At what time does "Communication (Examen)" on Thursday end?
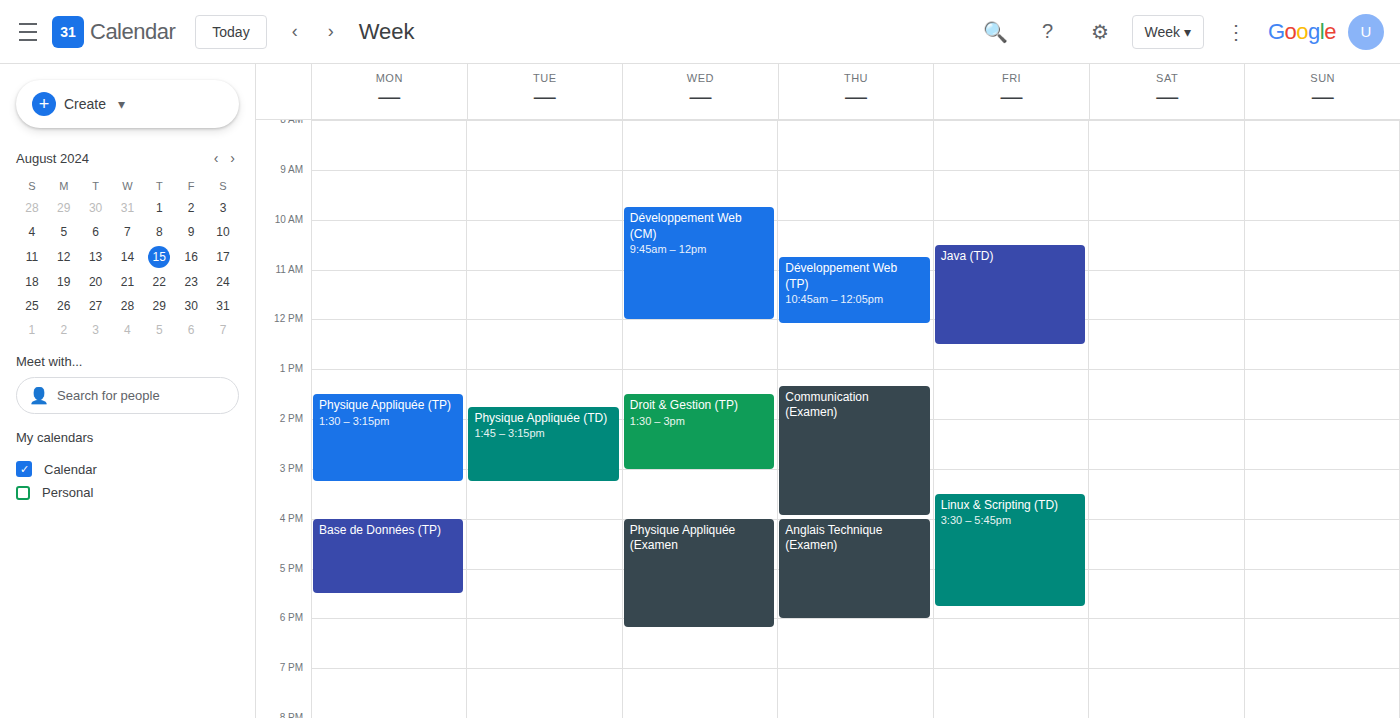
3:55 PM